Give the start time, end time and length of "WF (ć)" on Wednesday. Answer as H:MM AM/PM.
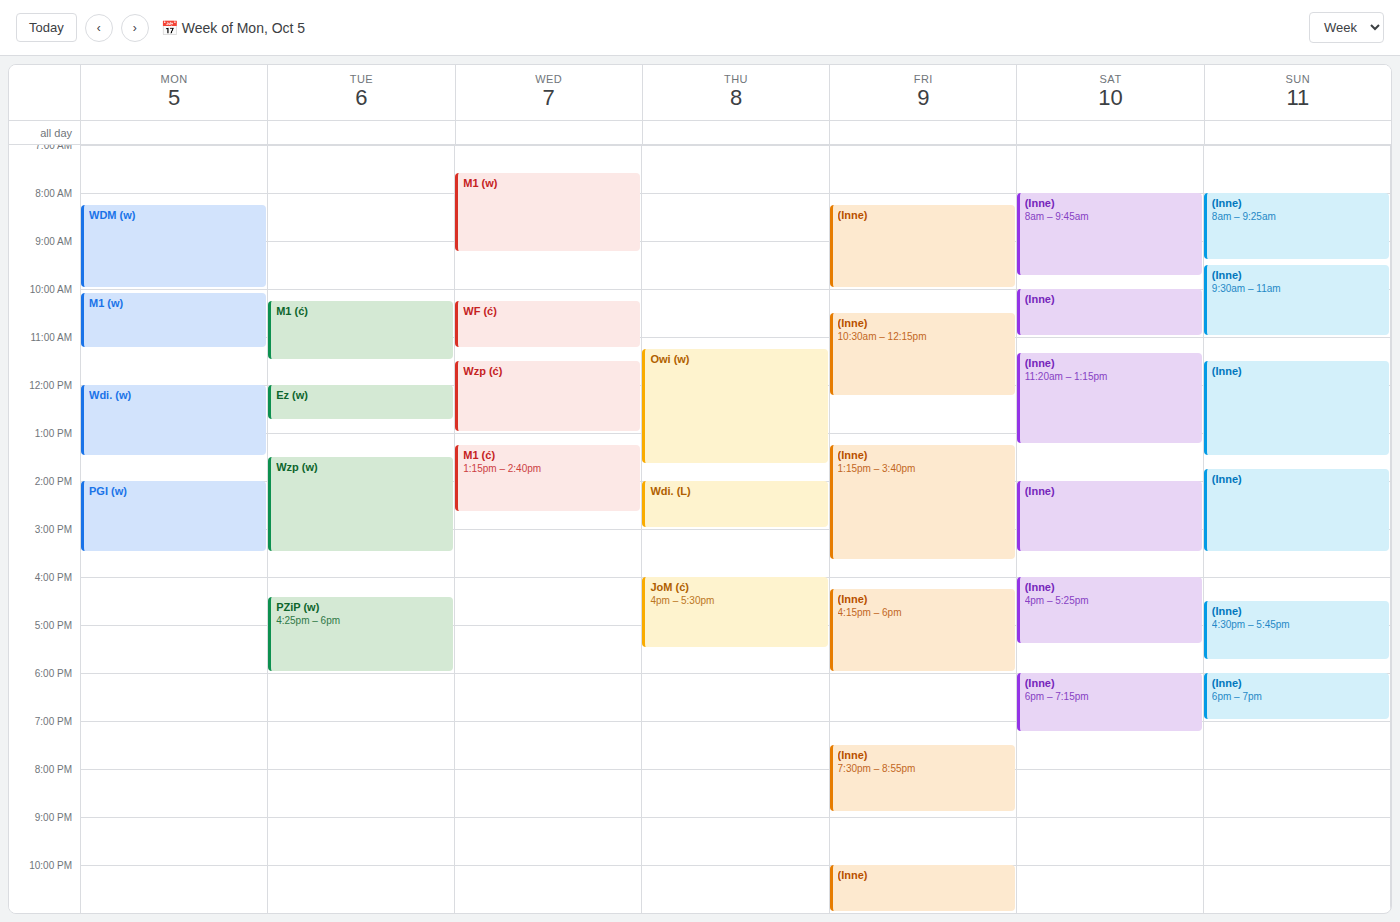
10:15 AM to 11:15 AM, 1 hour